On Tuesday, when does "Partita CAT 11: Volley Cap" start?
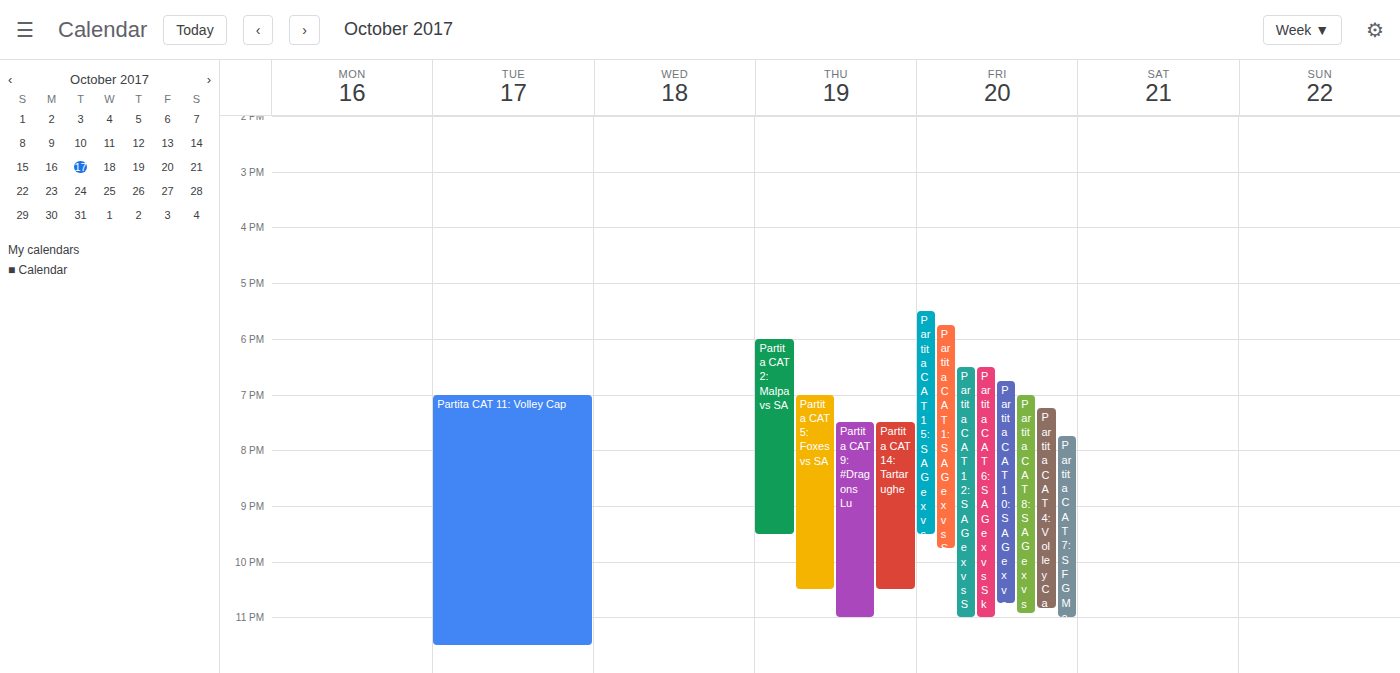
7:00 PM